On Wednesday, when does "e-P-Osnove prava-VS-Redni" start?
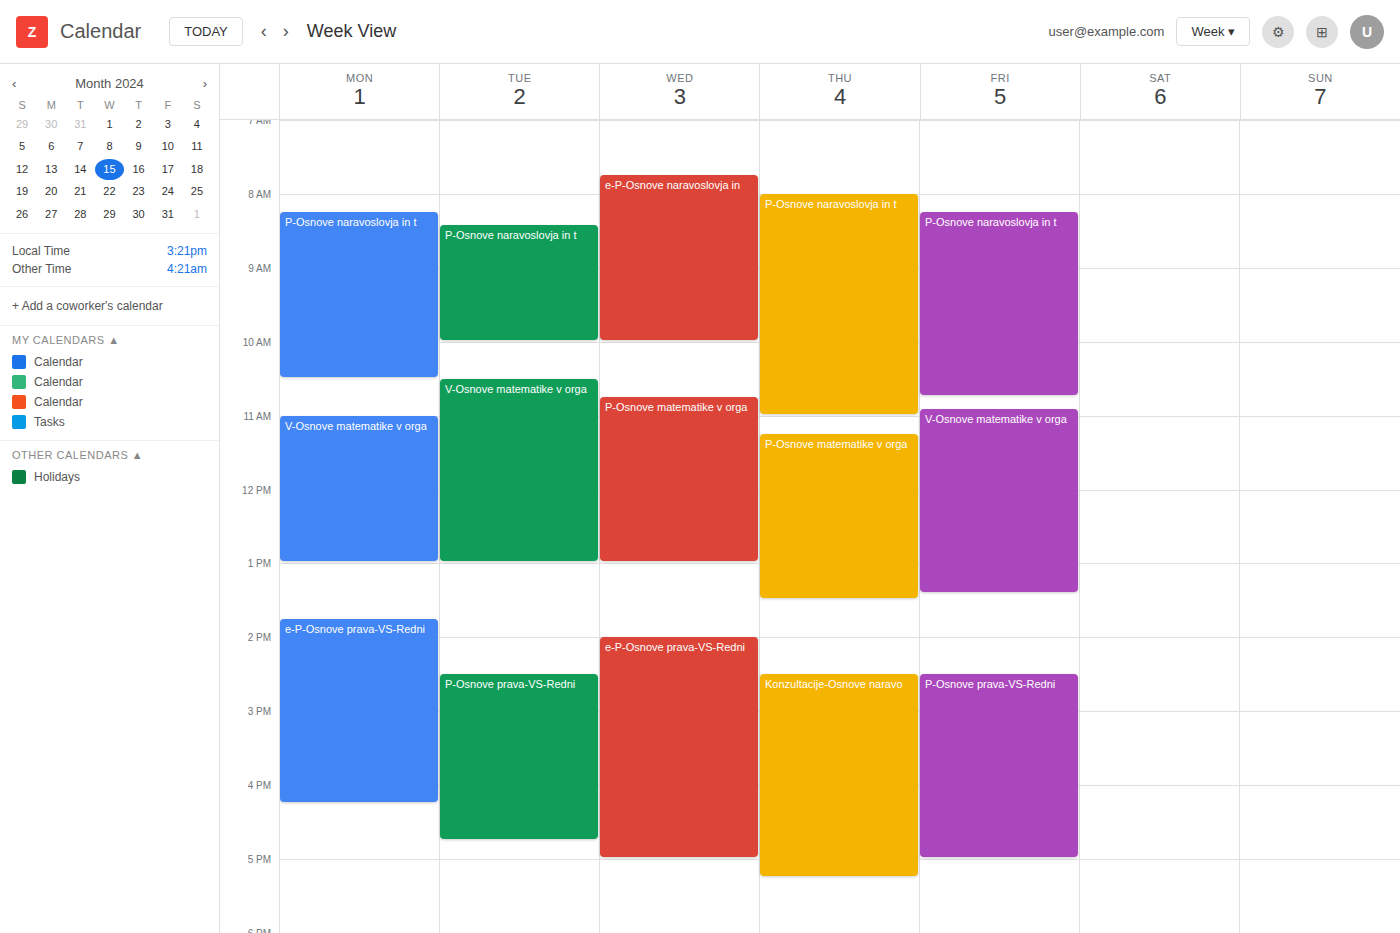
2:00 PM